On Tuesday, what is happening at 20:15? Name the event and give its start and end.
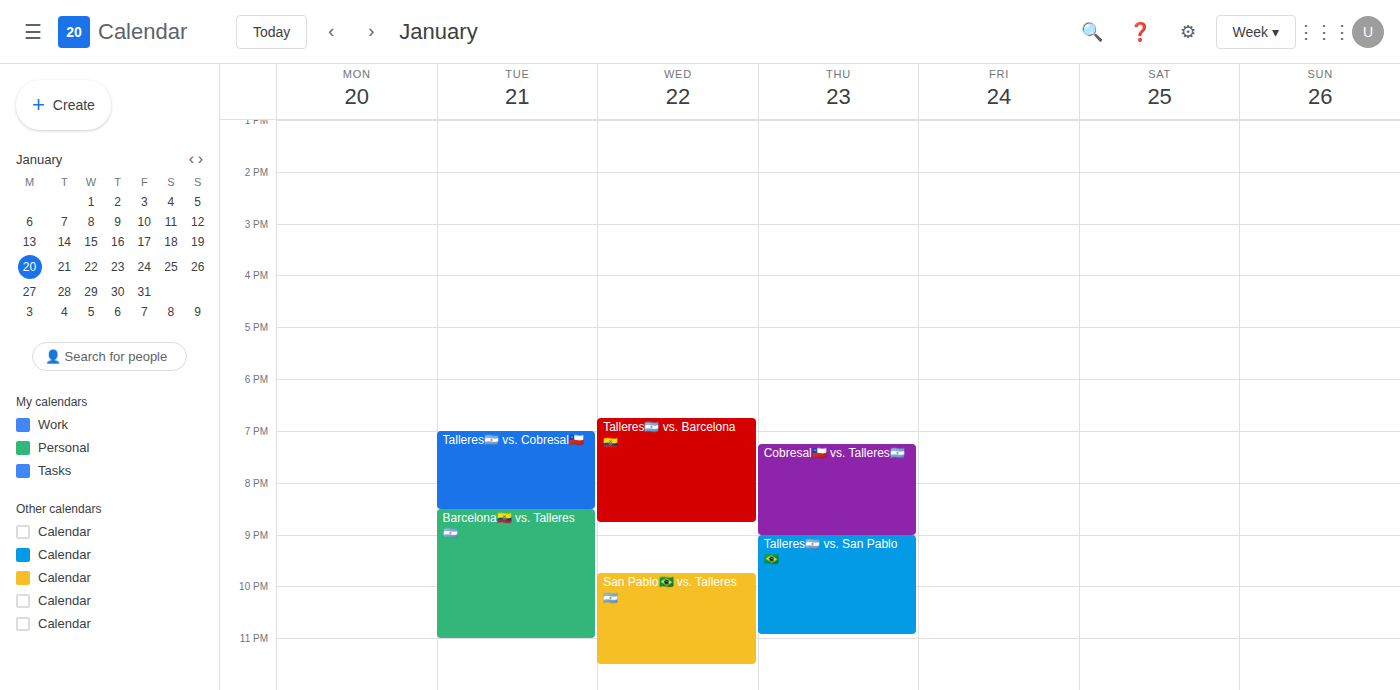
"Talleres🇦🇷 vs. Cobresal🇨🇱", 19:00 to 20:30